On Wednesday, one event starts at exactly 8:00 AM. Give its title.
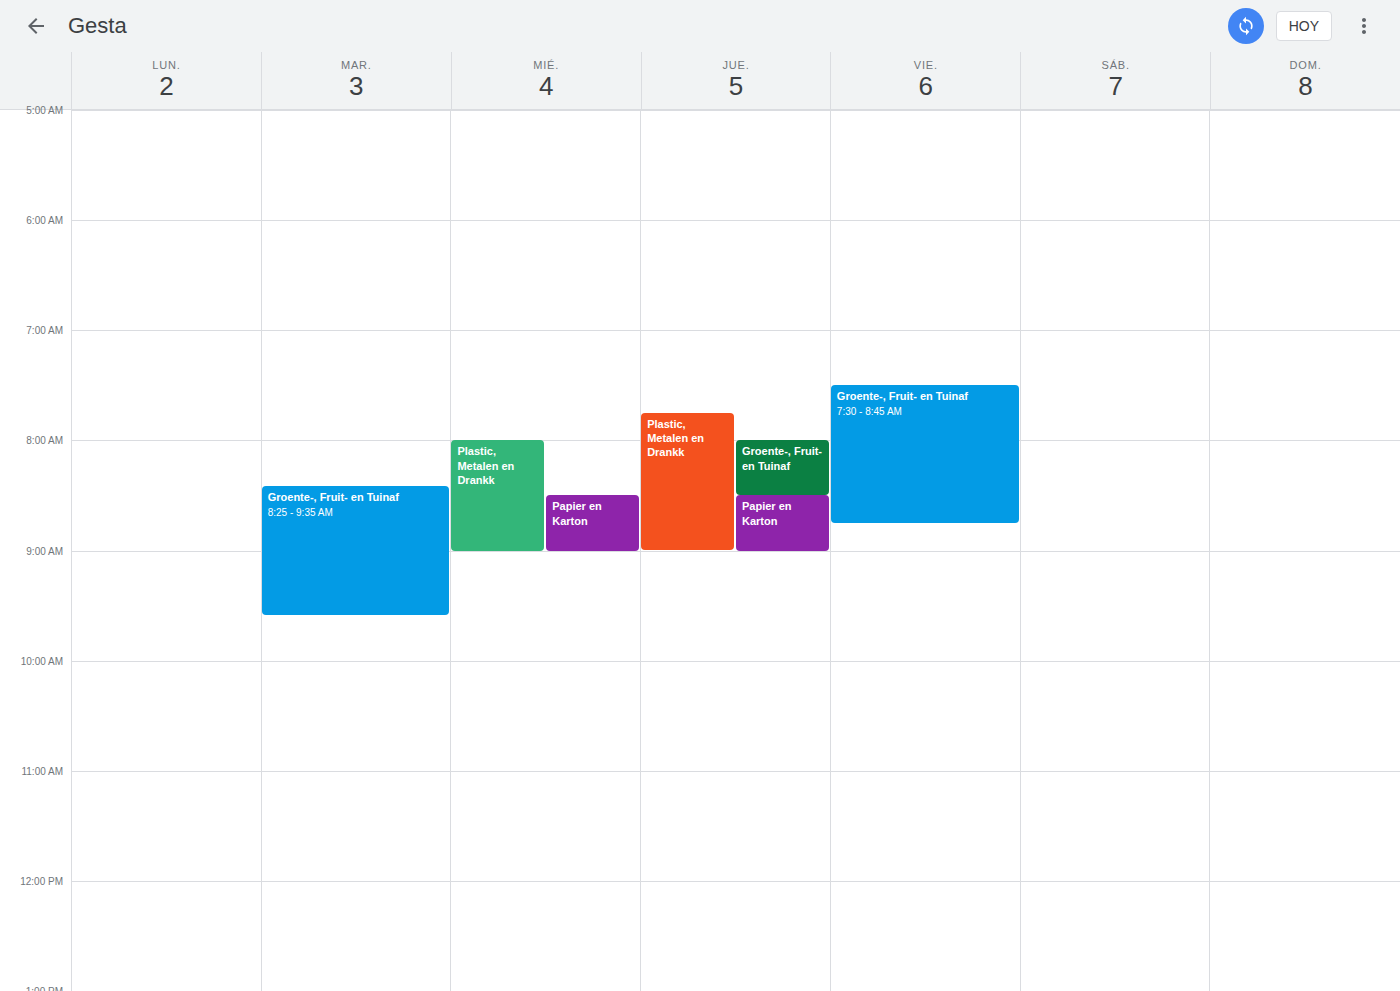
"Plastic, Metalen en Drankk"